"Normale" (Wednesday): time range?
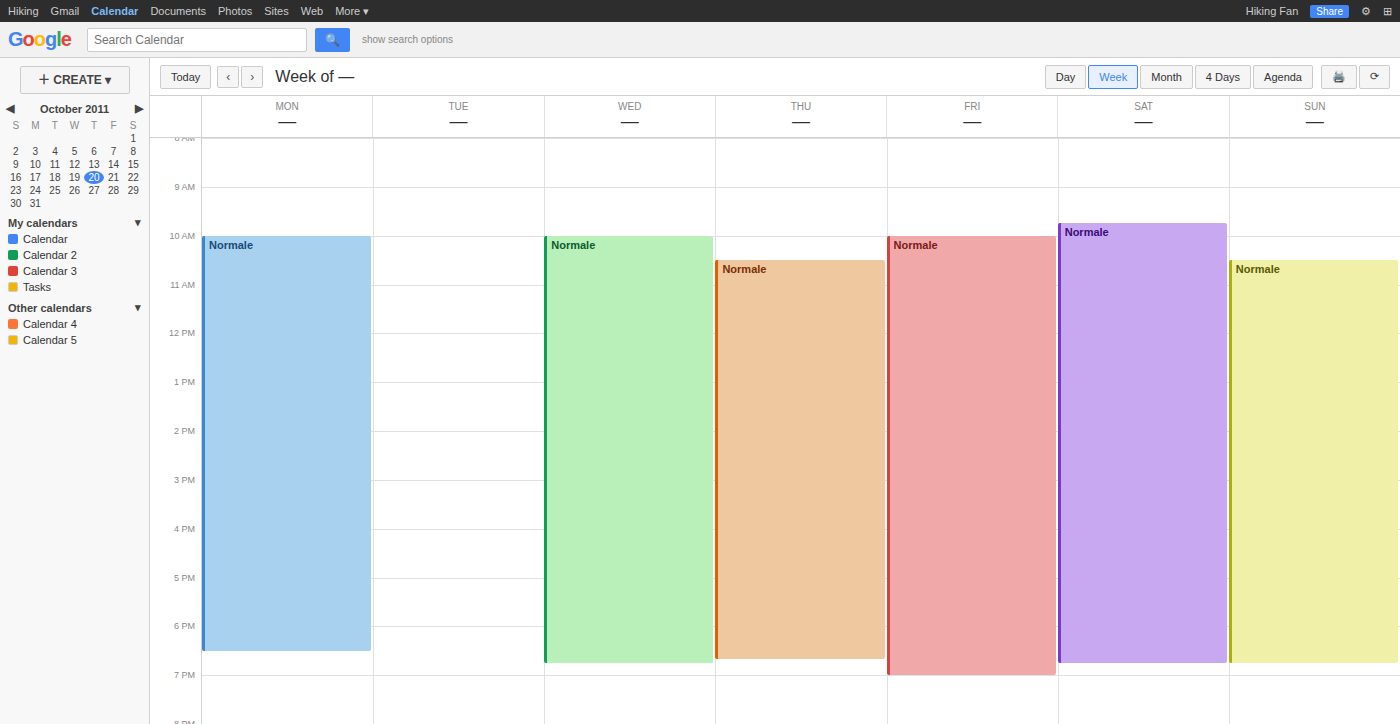
10:00 AM to 6:45 PM